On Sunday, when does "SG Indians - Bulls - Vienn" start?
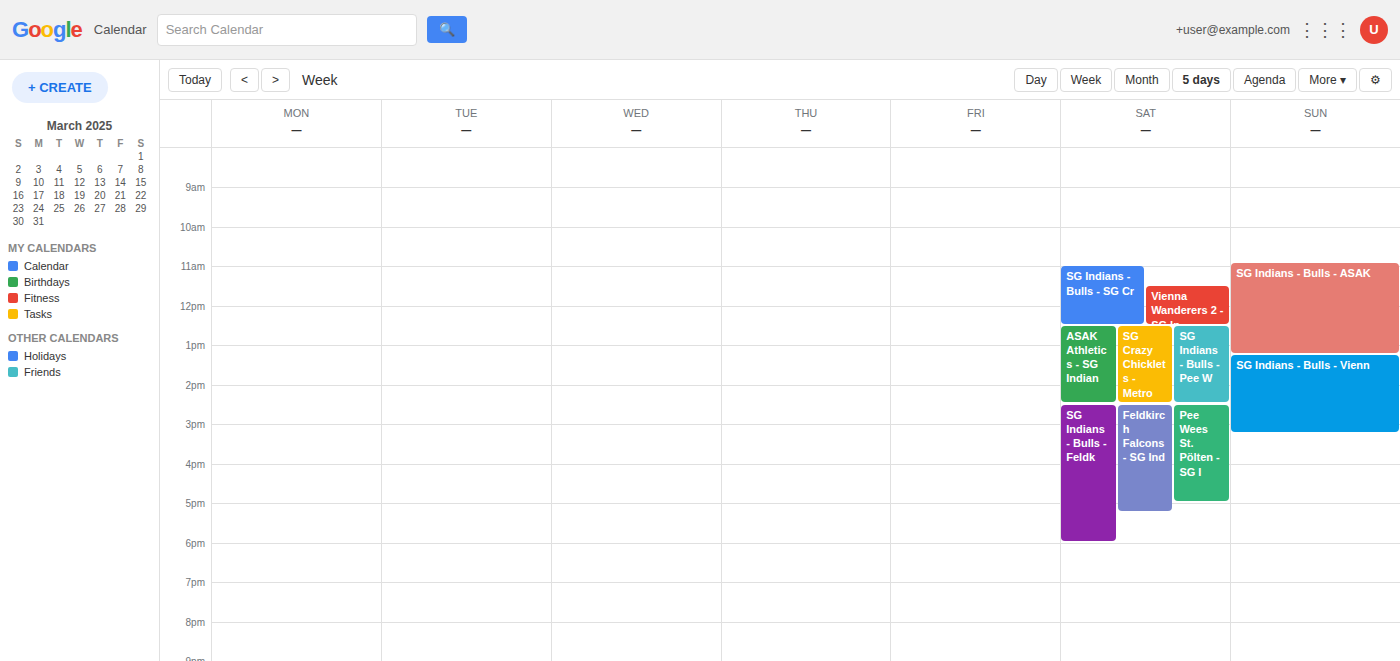
1:15 PM